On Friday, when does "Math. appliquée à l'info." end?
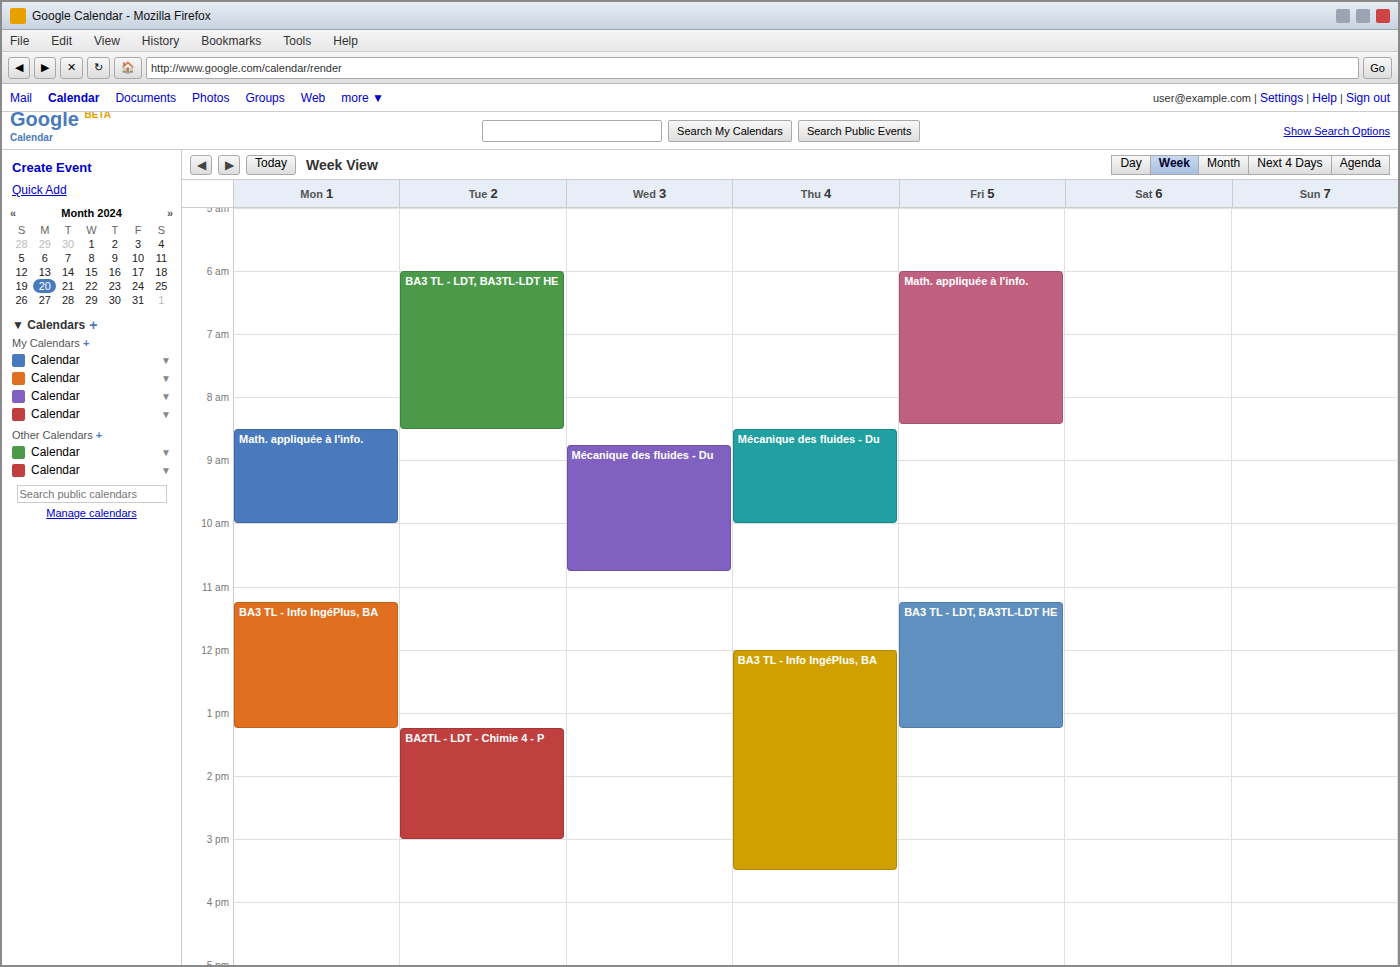
8:25 AM